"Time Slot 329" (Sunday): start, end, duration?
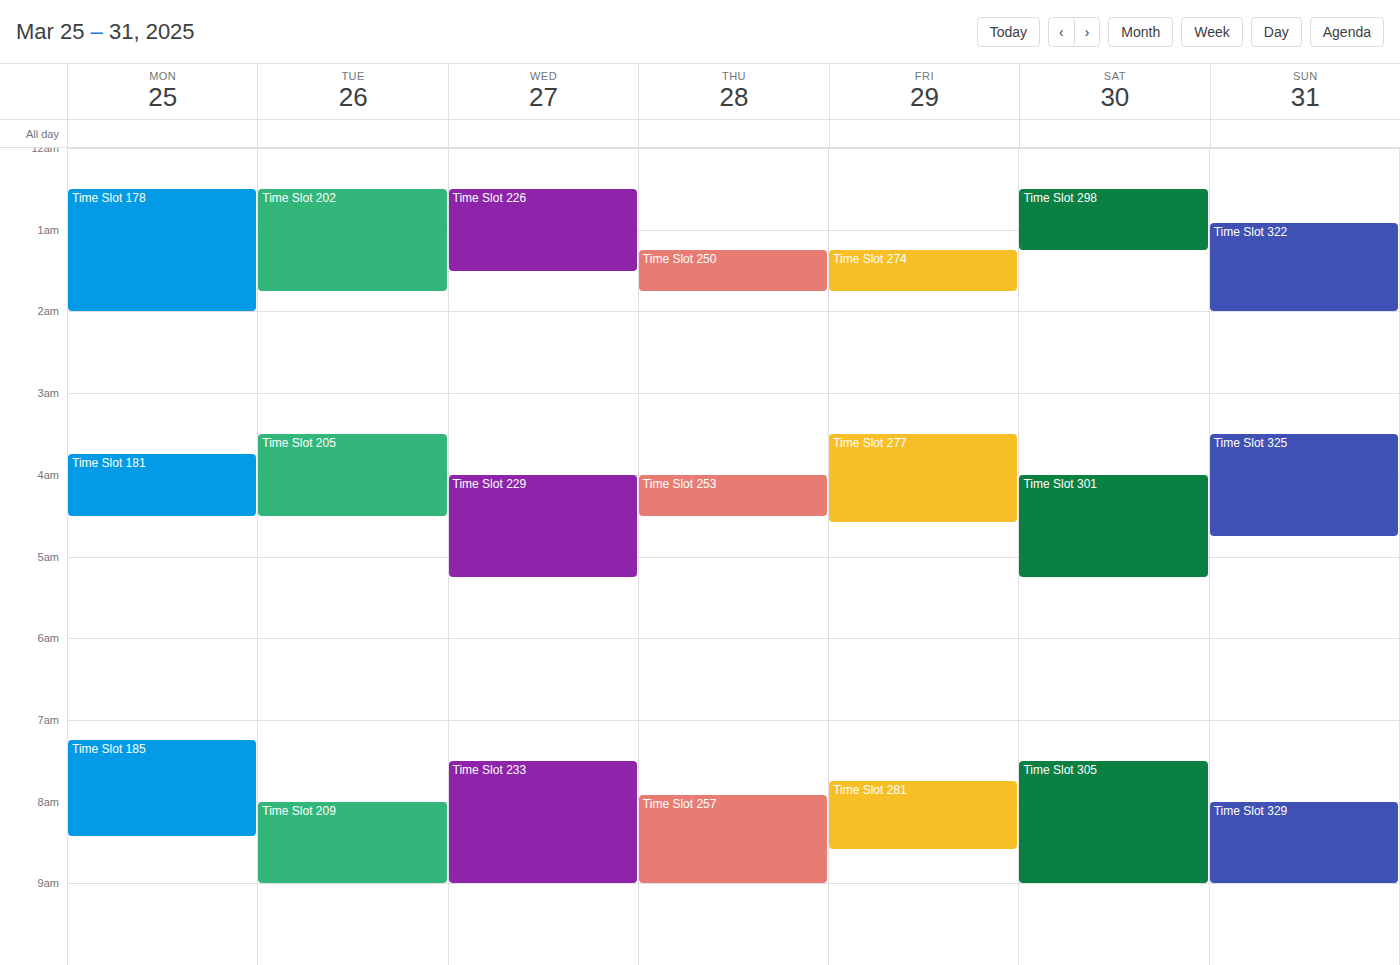
08:00 to 09:00, 1 hour